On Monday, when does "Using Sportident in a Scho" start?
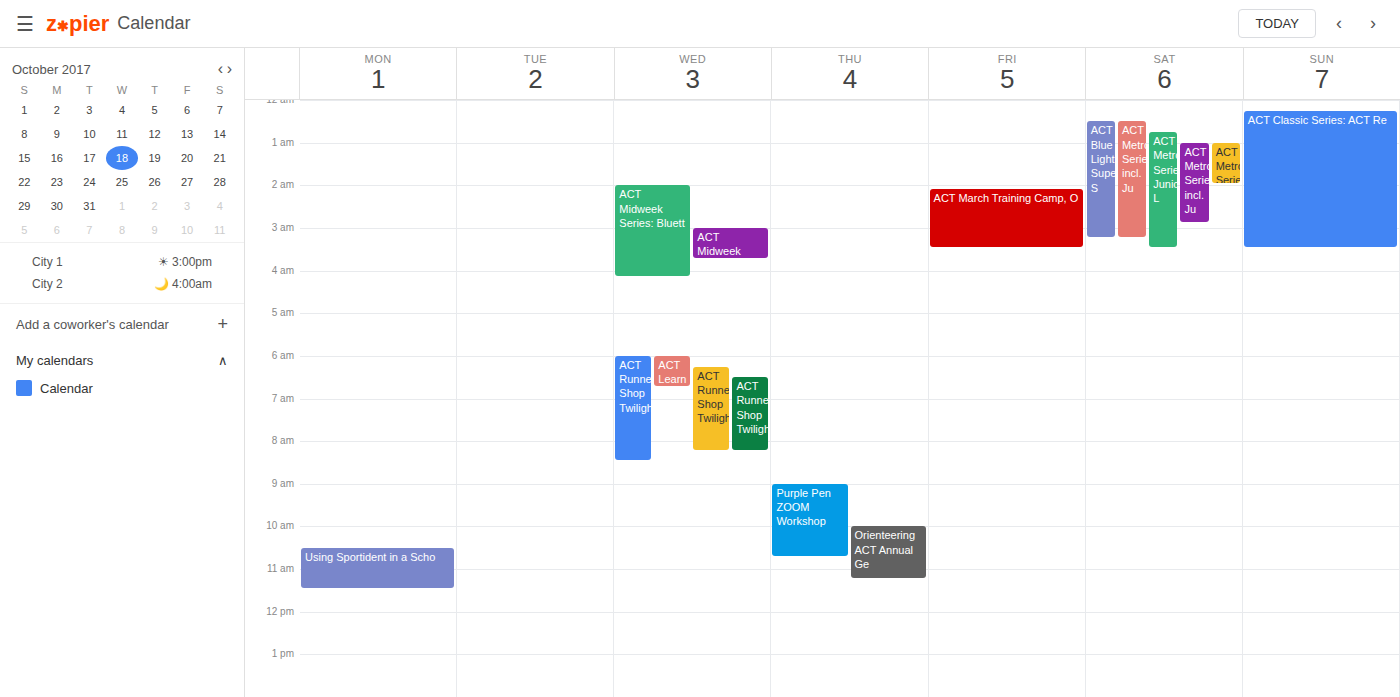
10:30 AM